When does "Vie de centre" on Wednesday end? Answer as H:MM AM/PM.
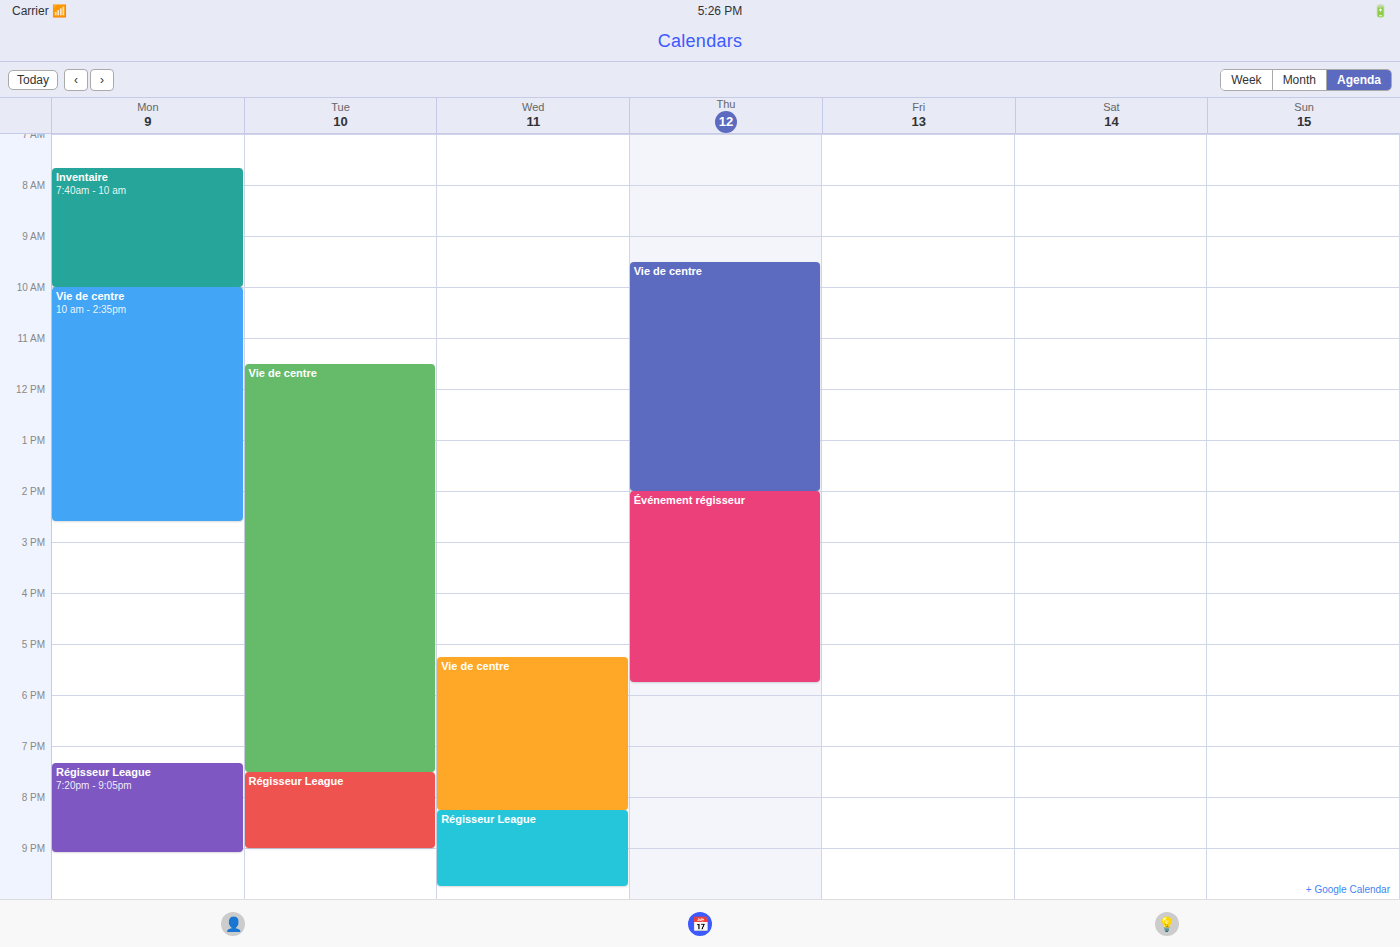
8:15 PM